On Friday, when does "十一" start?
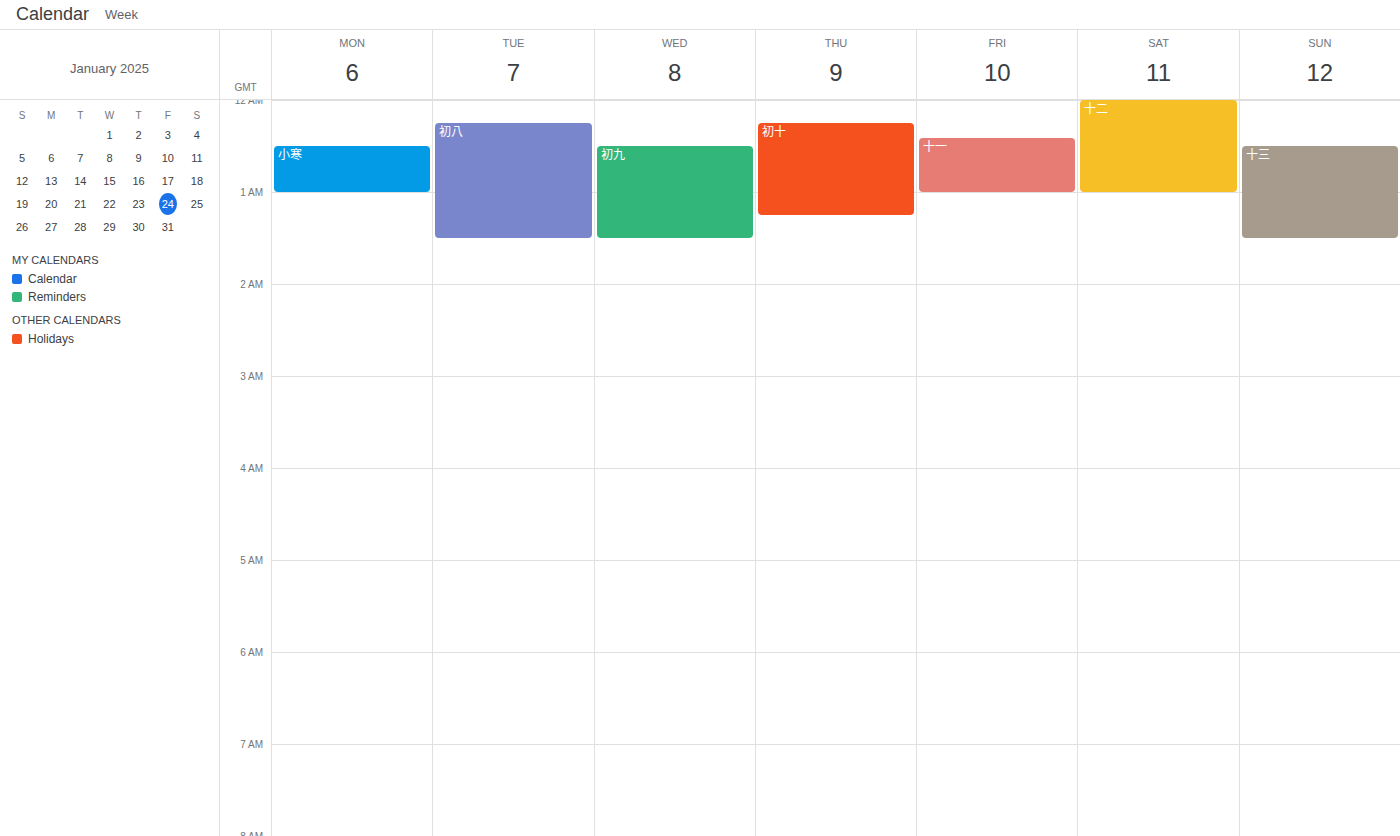
12:25 AM